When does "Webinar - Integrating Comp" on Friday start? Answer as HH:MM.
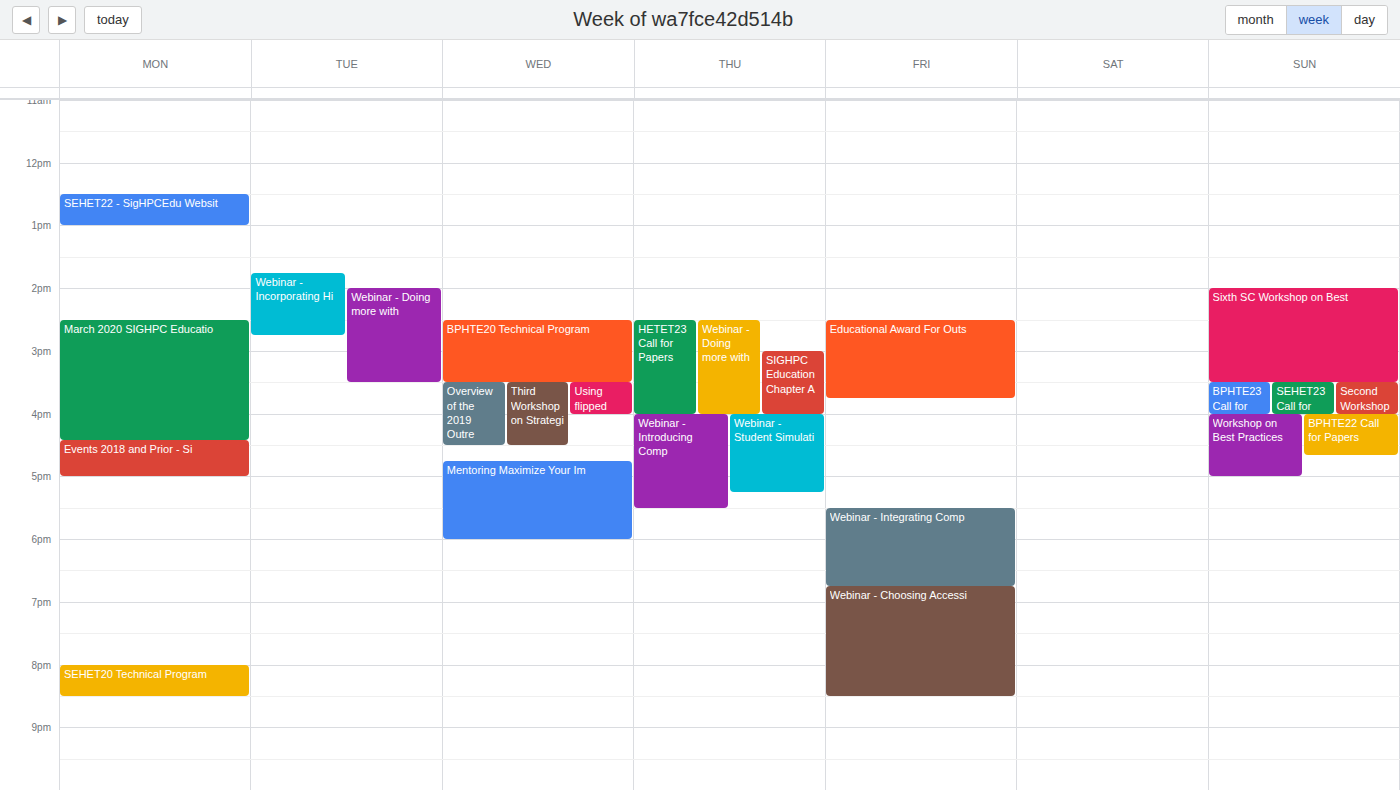
17:30